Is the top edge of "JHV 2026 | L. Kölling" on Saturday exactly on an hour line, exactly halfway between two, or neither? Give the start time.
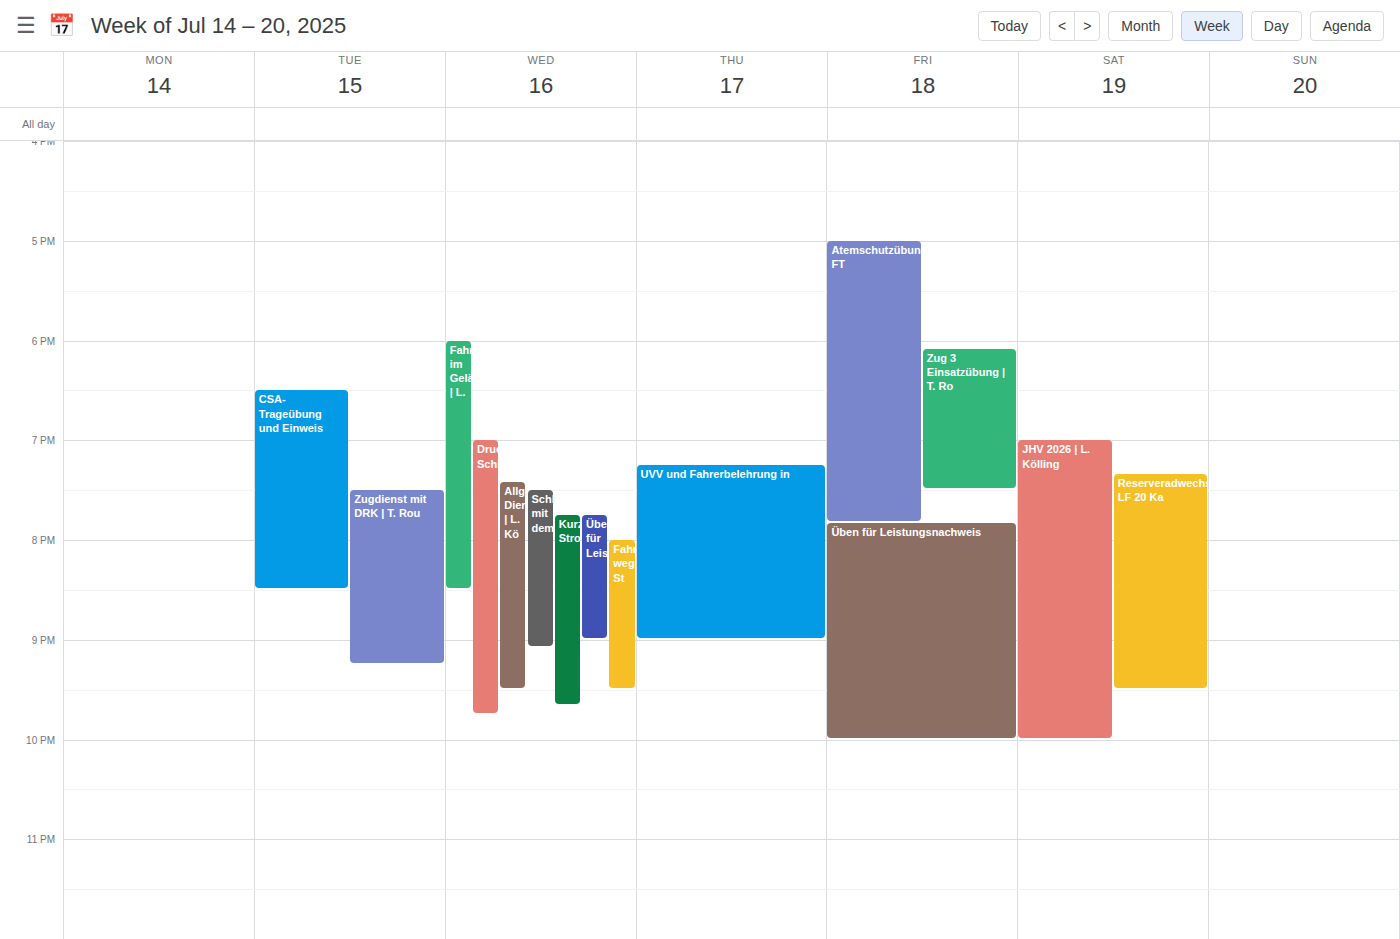
7:00 PM -- exactly on the 7 PM line.